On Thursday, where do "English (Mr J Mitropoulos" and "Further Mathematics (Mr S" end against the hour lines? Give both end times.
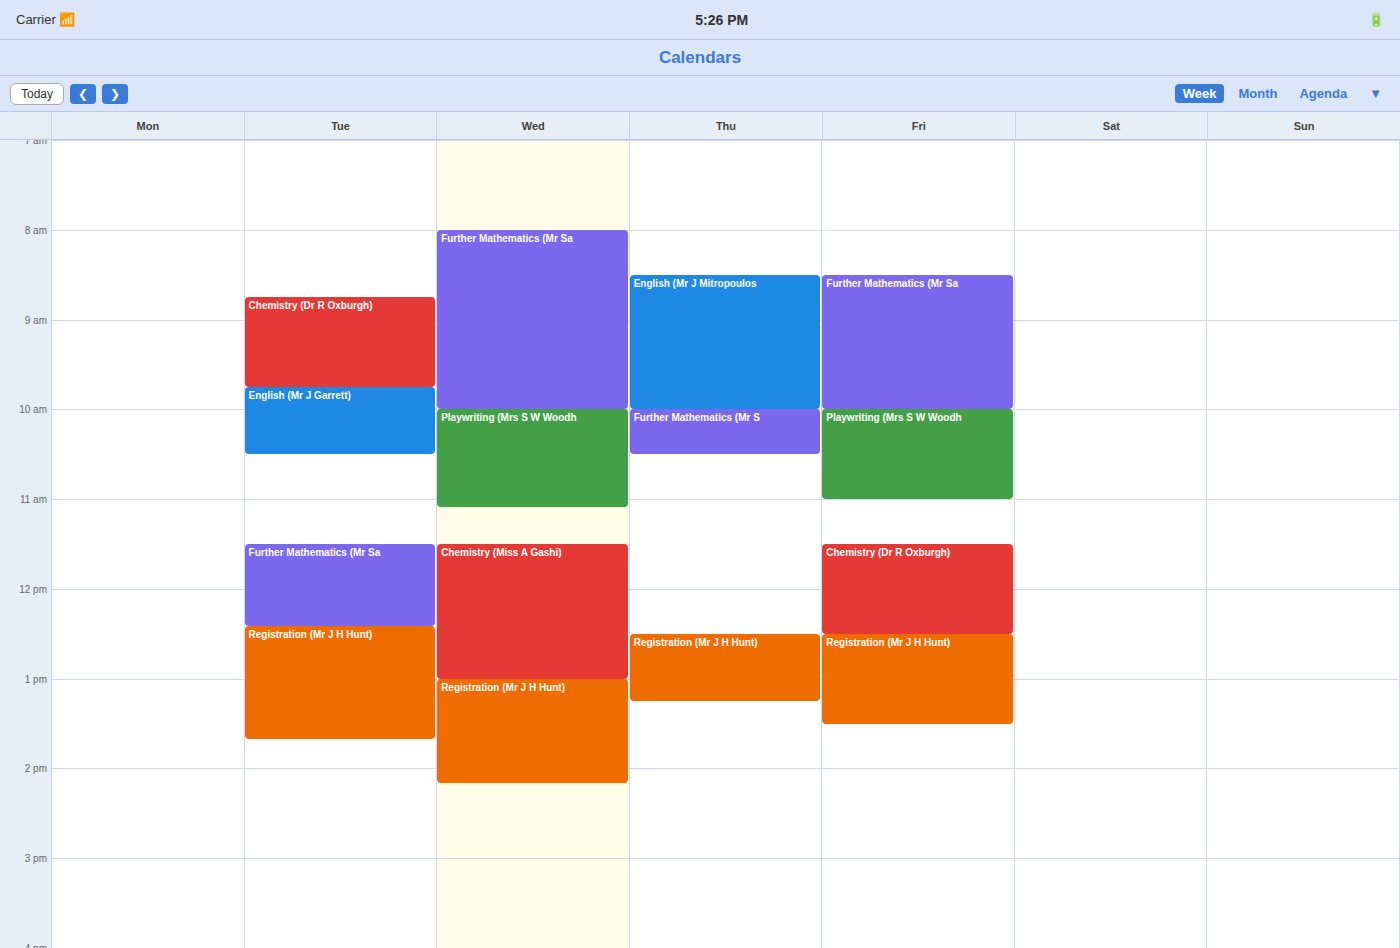
"English (Mr J Mitropoulos": 10:00 AM, exactly on the 10 AM line. "Further Mathematics (Mr S": 10:30 AM, halfway between the 10 AM and 11 AM lines.